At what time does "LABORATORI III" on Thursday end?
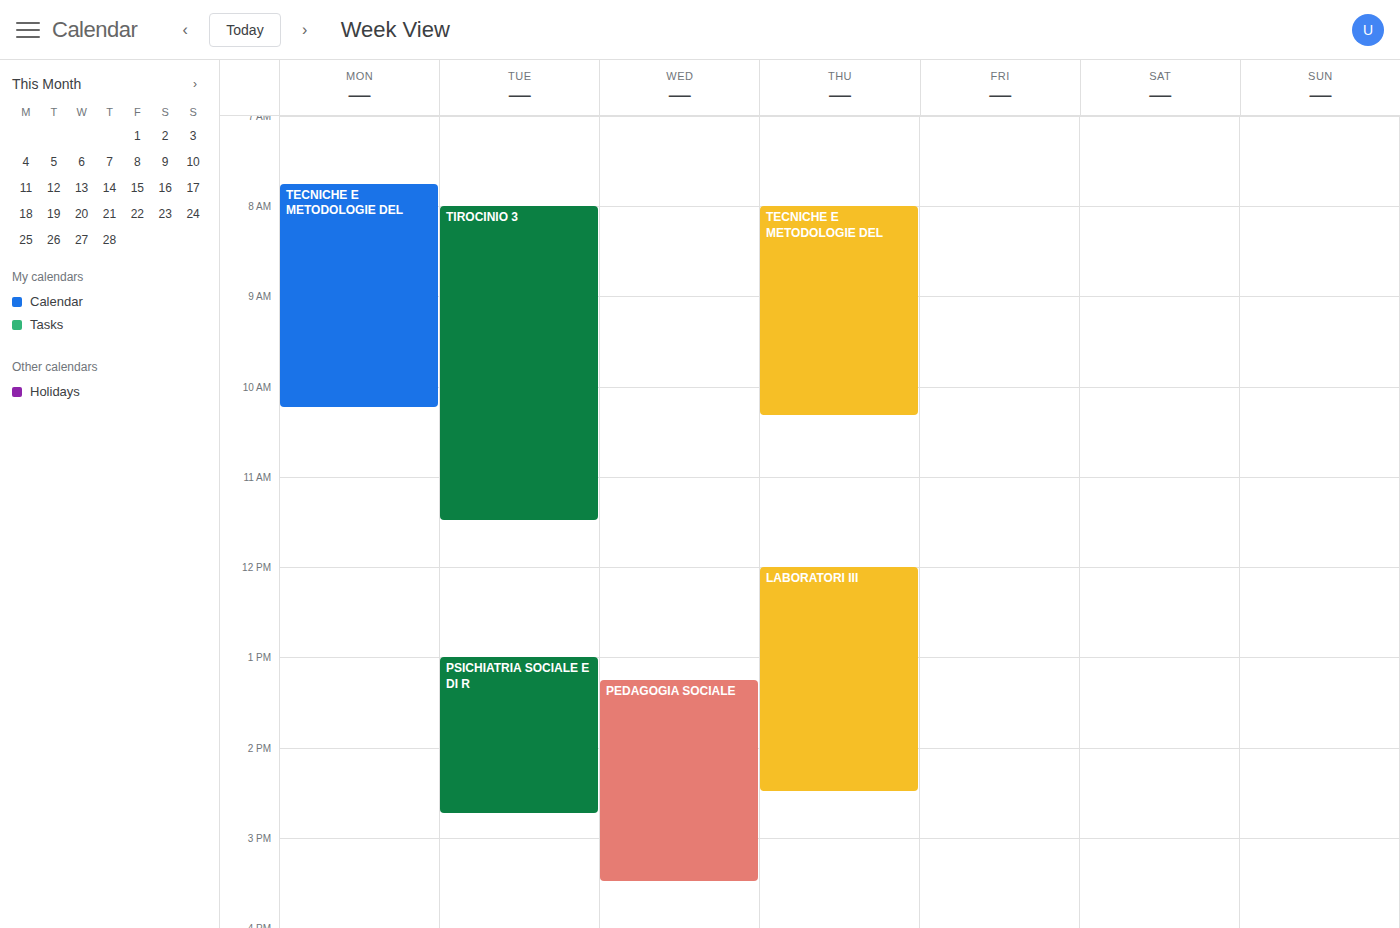
2:30 PM